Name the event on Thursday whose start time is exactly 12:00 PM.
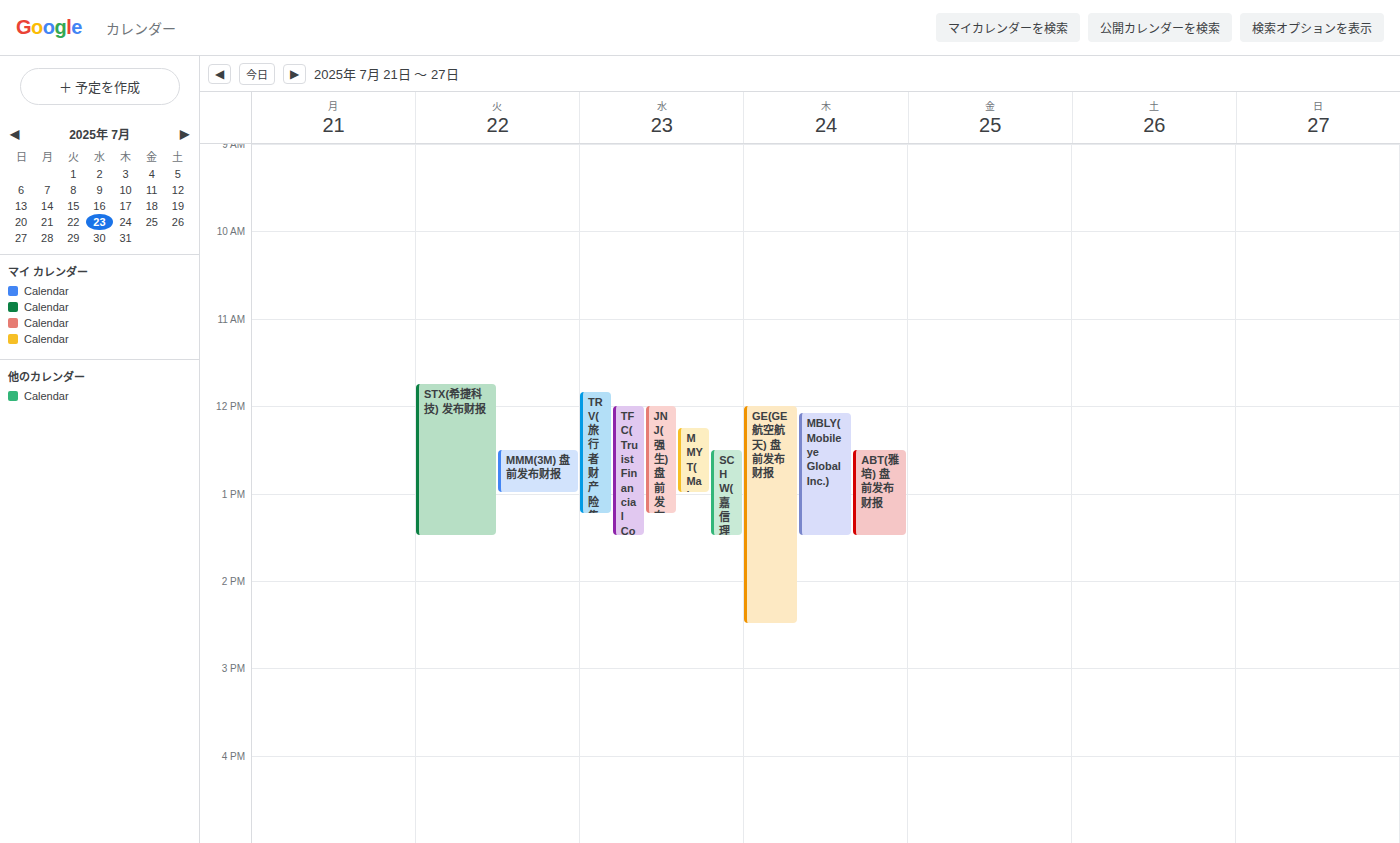
"GE(GE航空航天) 盘前发布财报"